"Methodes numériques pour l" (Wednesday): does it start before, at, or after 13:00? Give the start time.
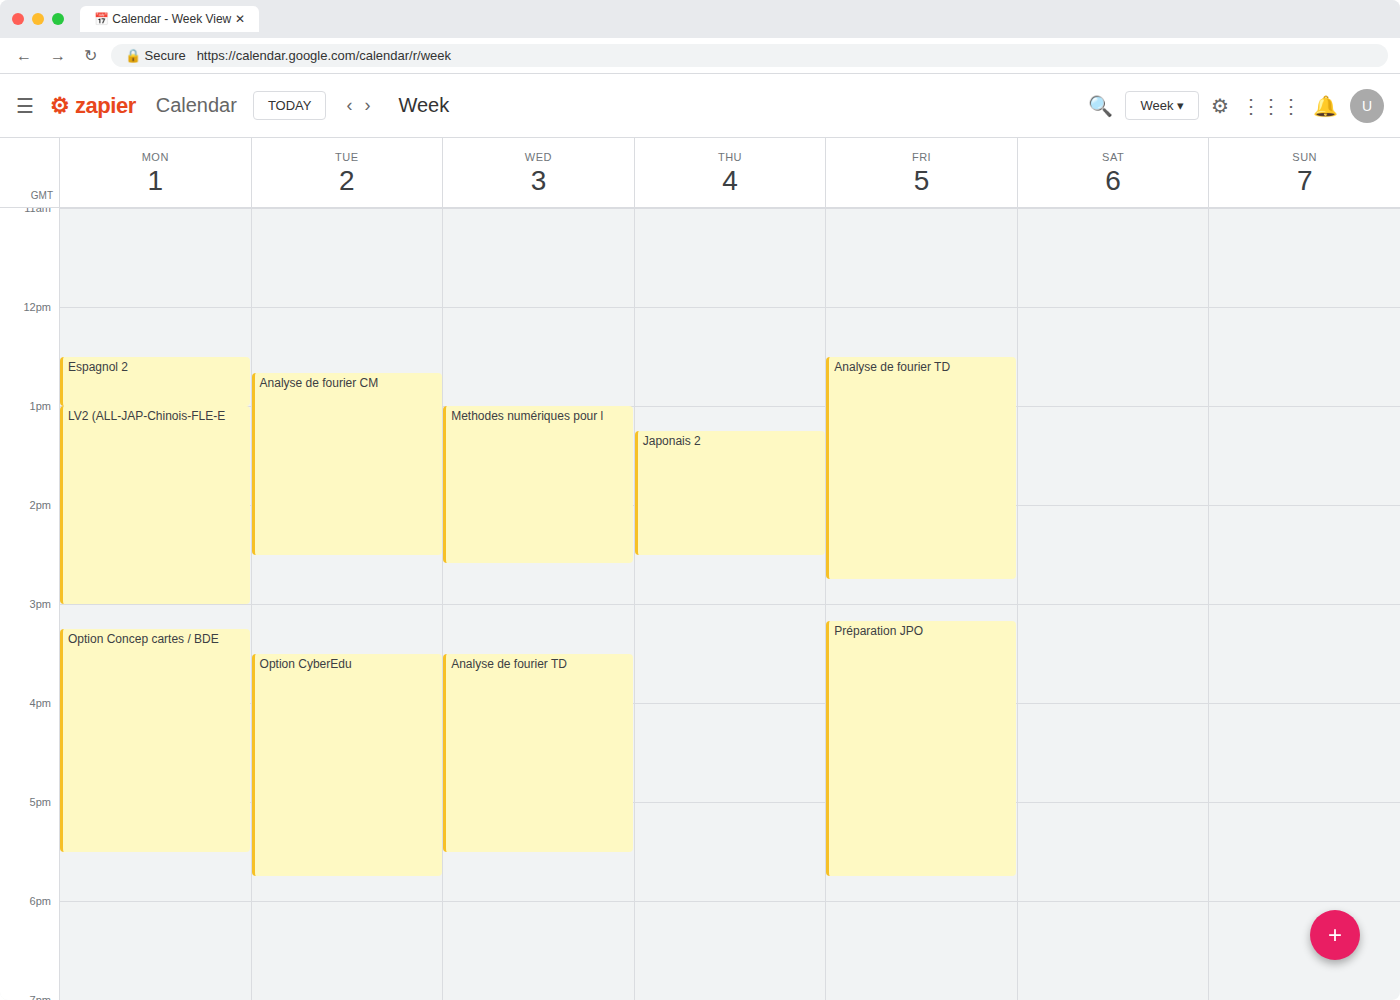
13:00 -- exactly at 13:00, on the 13:00 line.